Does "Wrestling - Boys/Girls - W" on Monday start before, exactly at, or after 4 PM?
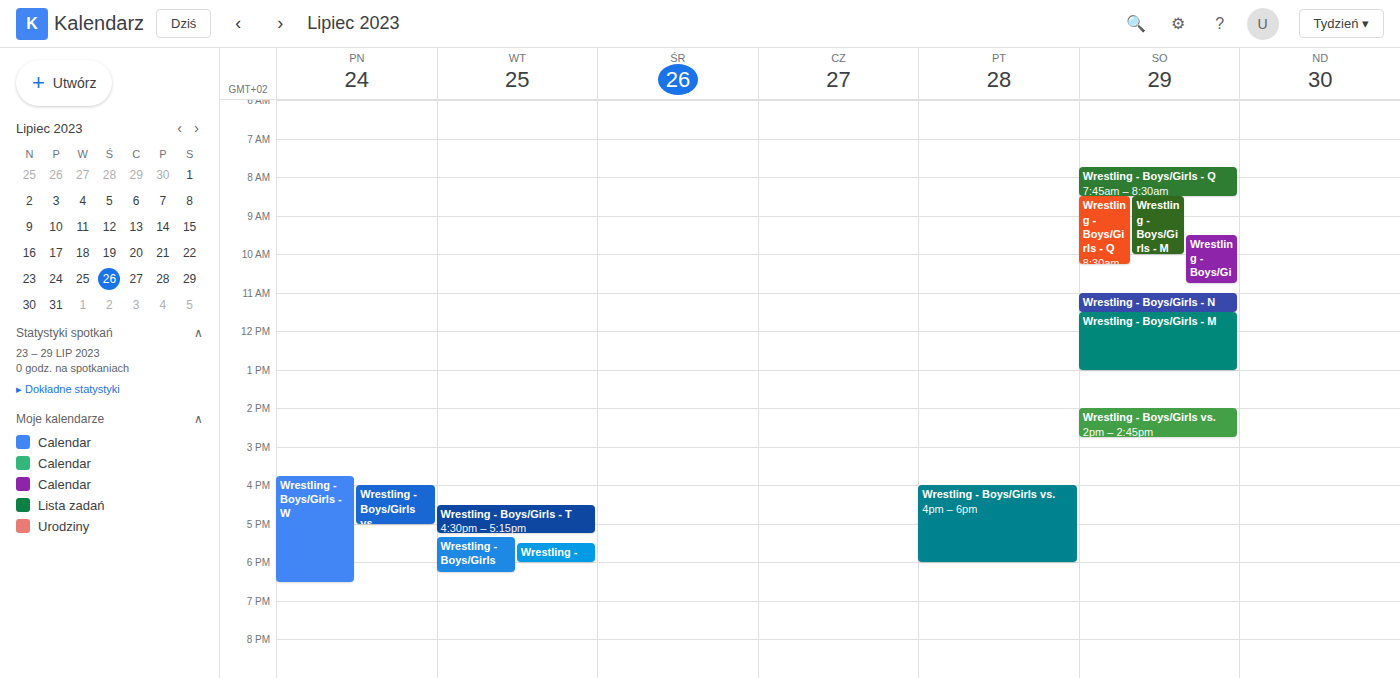
3:45 PM -- before 4 PM, 15 minutes above the 4 PM line.